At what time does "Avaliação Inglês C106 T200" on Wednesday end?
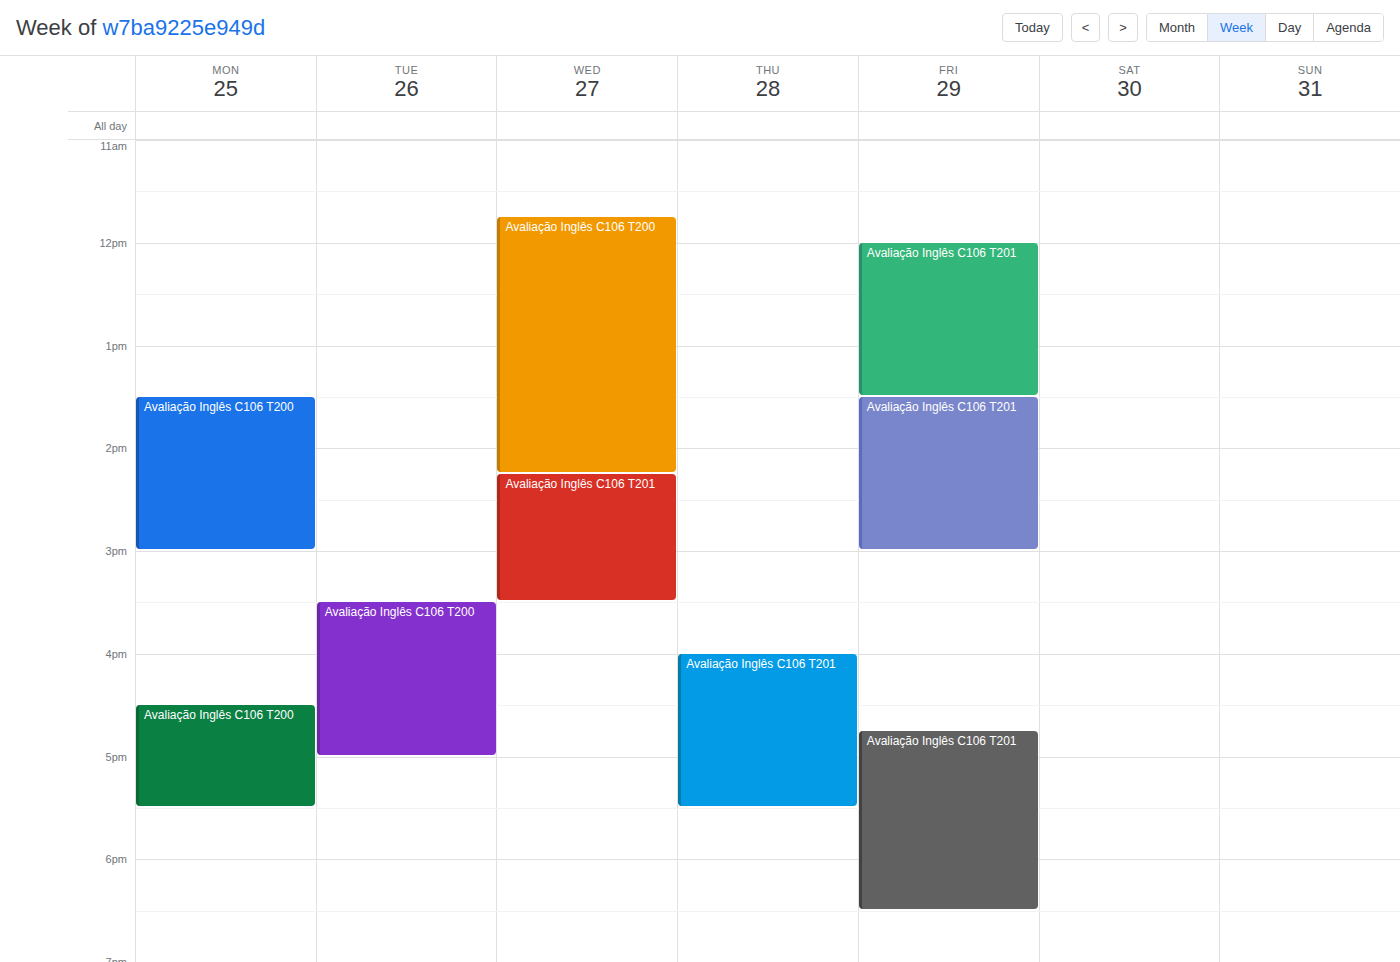
14:15